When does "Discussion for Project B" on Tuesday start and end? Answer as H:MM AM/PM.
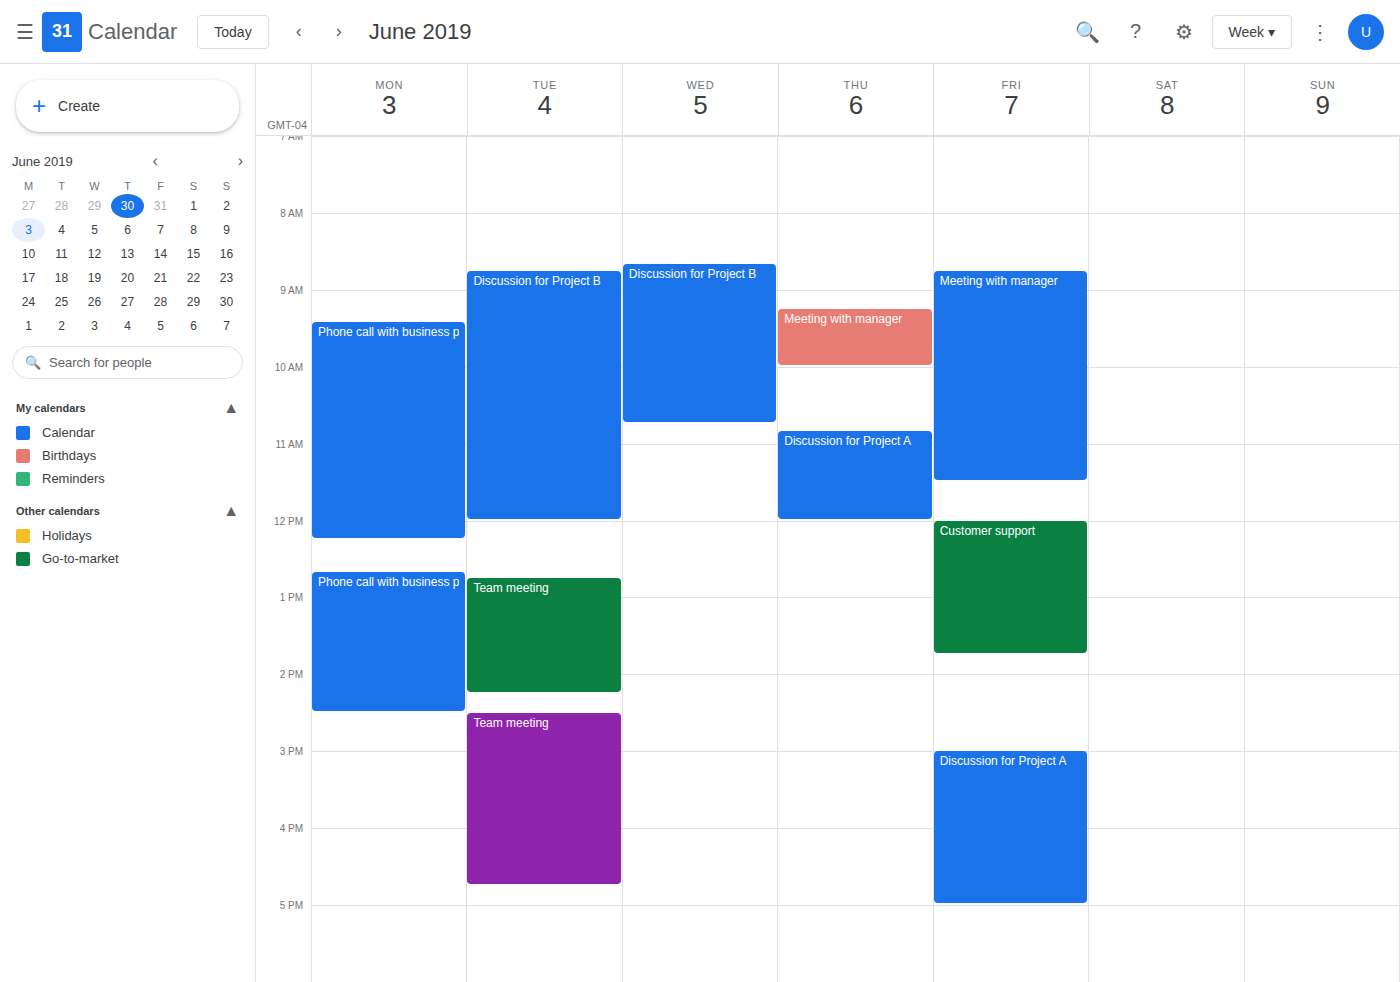
8:45 AM to 12:00 PM